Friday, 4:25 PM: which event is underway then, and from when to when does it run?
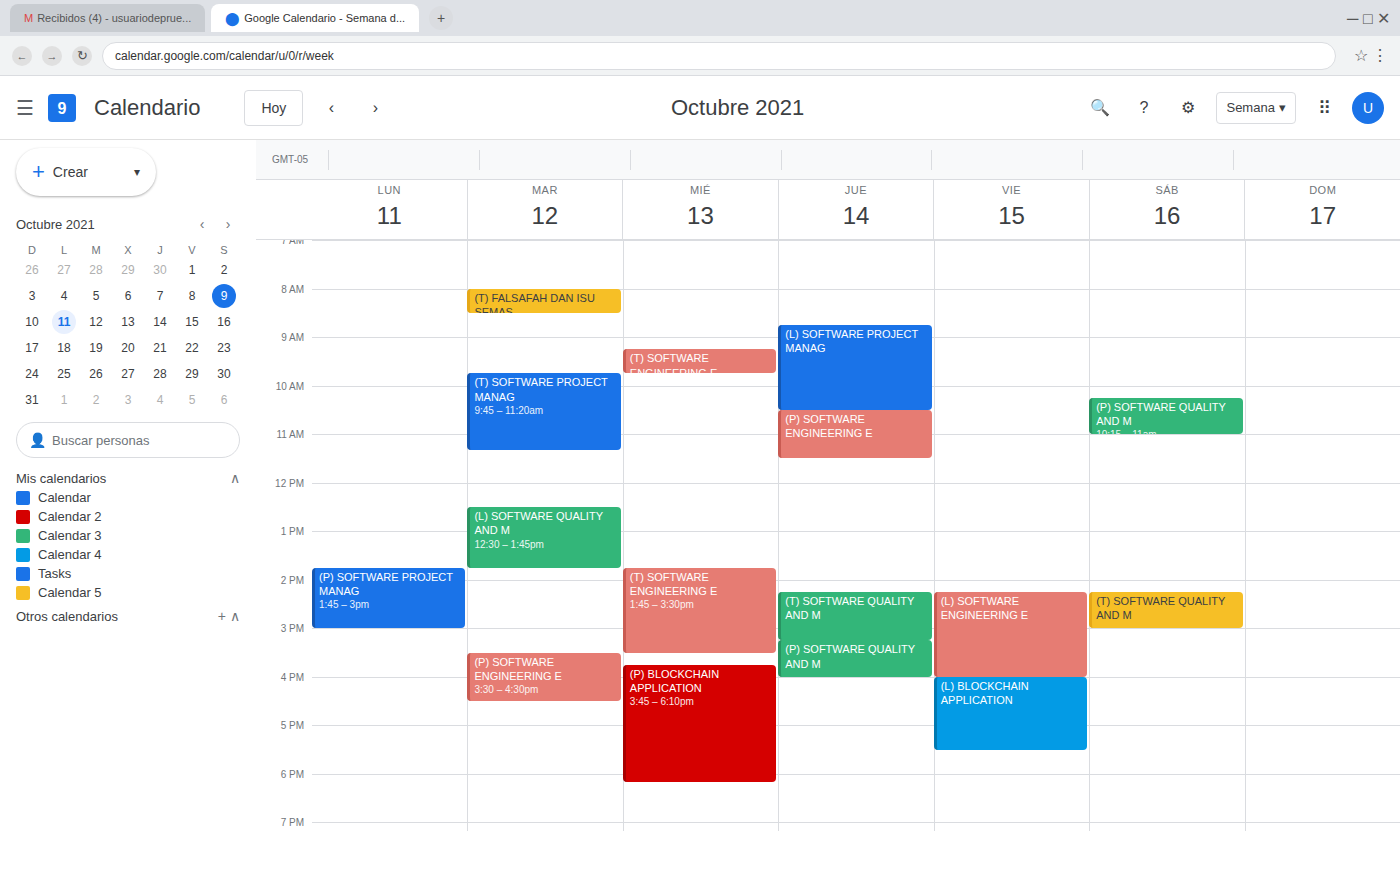
"(L) BLOCKCHAIN APPLICATION", 4:00 PM to 5:30 PM